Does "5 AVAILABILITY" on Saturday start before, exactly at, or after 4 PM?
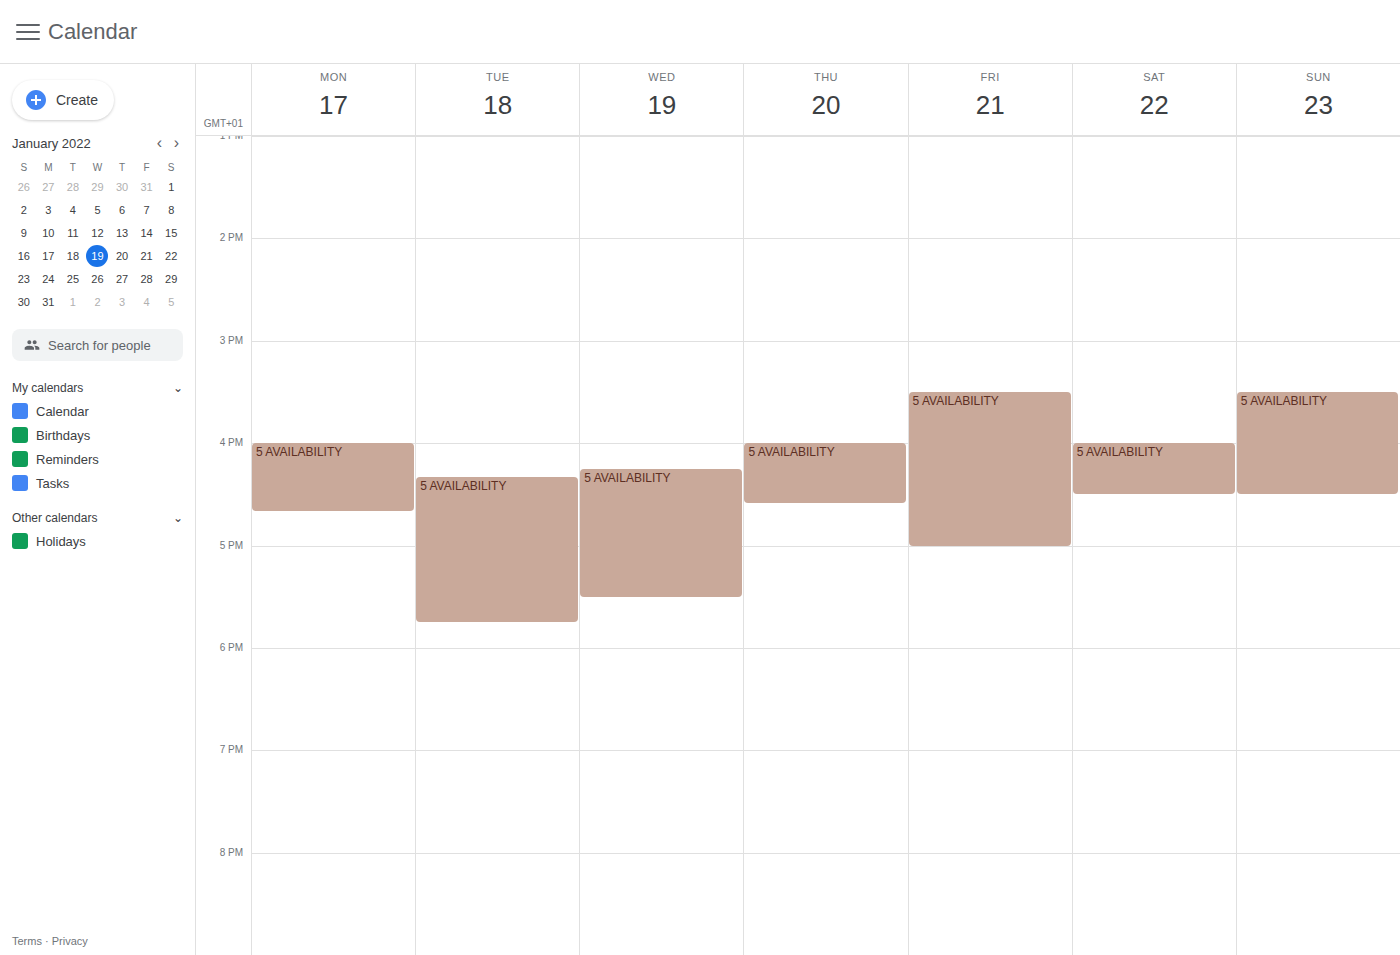
4:00 PM -- exactly at 4 PM, on the 4 PM line.